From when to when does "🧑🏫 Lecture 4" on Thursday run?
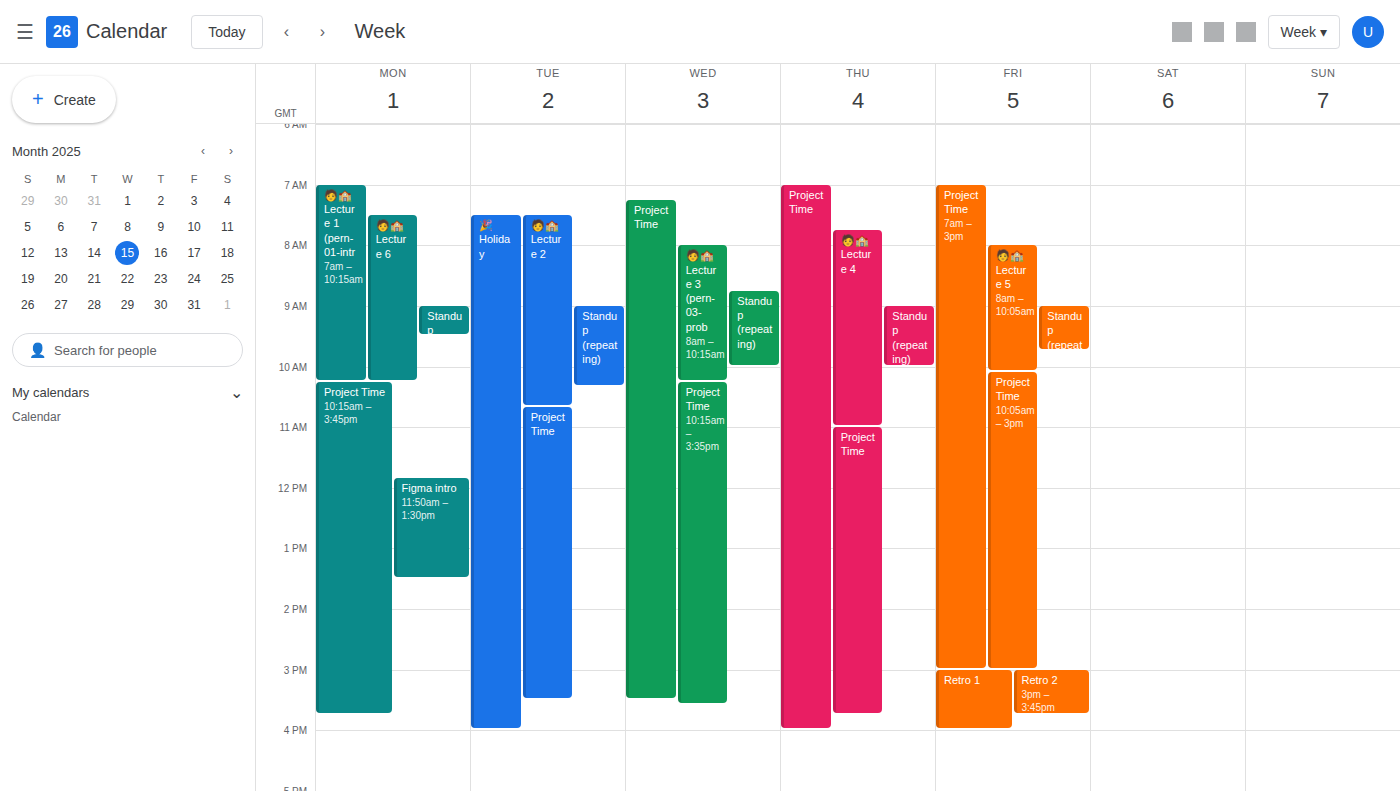
7:45 AM to 11:00 AM